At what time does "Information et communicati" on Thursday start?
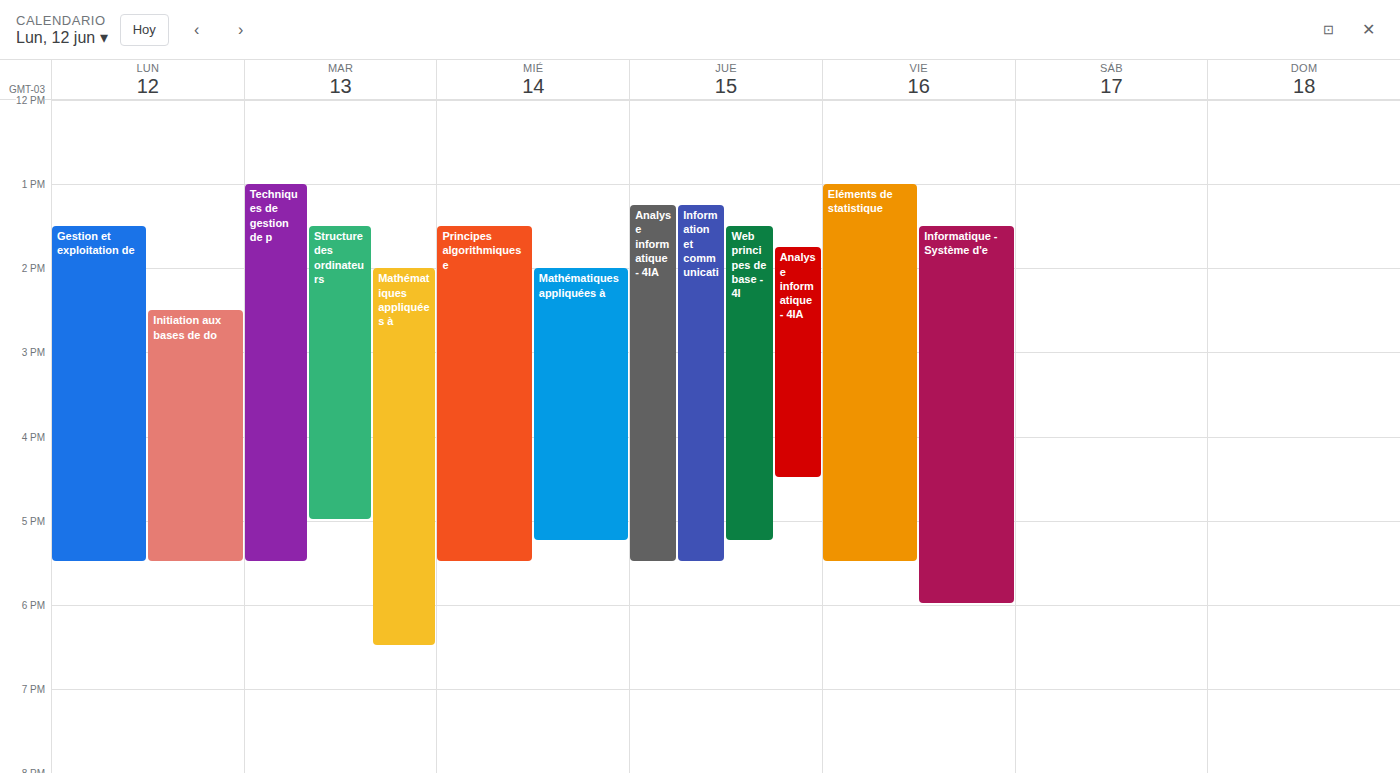
1:15 PM